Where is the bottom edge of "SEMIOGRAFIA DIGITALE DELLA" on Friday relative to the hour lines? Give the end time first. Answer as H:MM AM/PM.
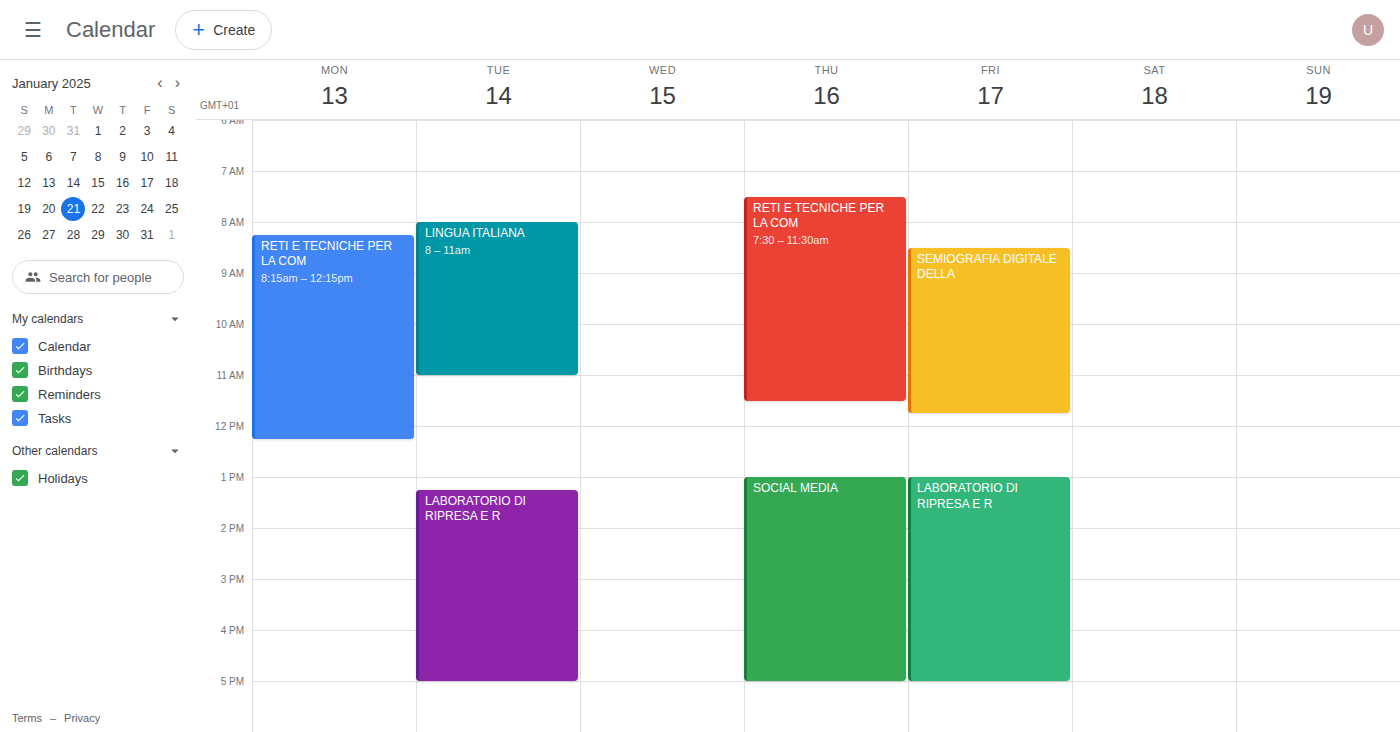
11:45 AM -- neither: three quarters of the way from the 11 AM line to the 12 PM line.